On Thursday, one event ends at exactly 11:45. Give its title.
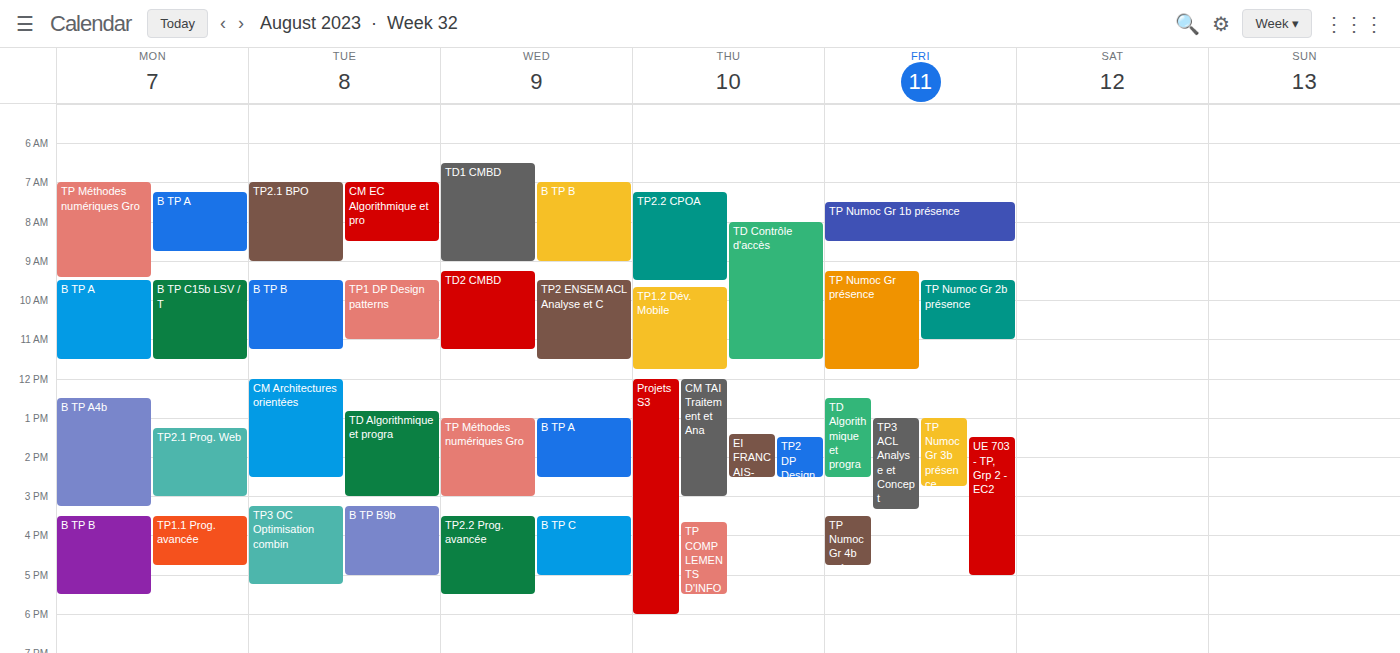
"TP1.2 Dév. Mobile"